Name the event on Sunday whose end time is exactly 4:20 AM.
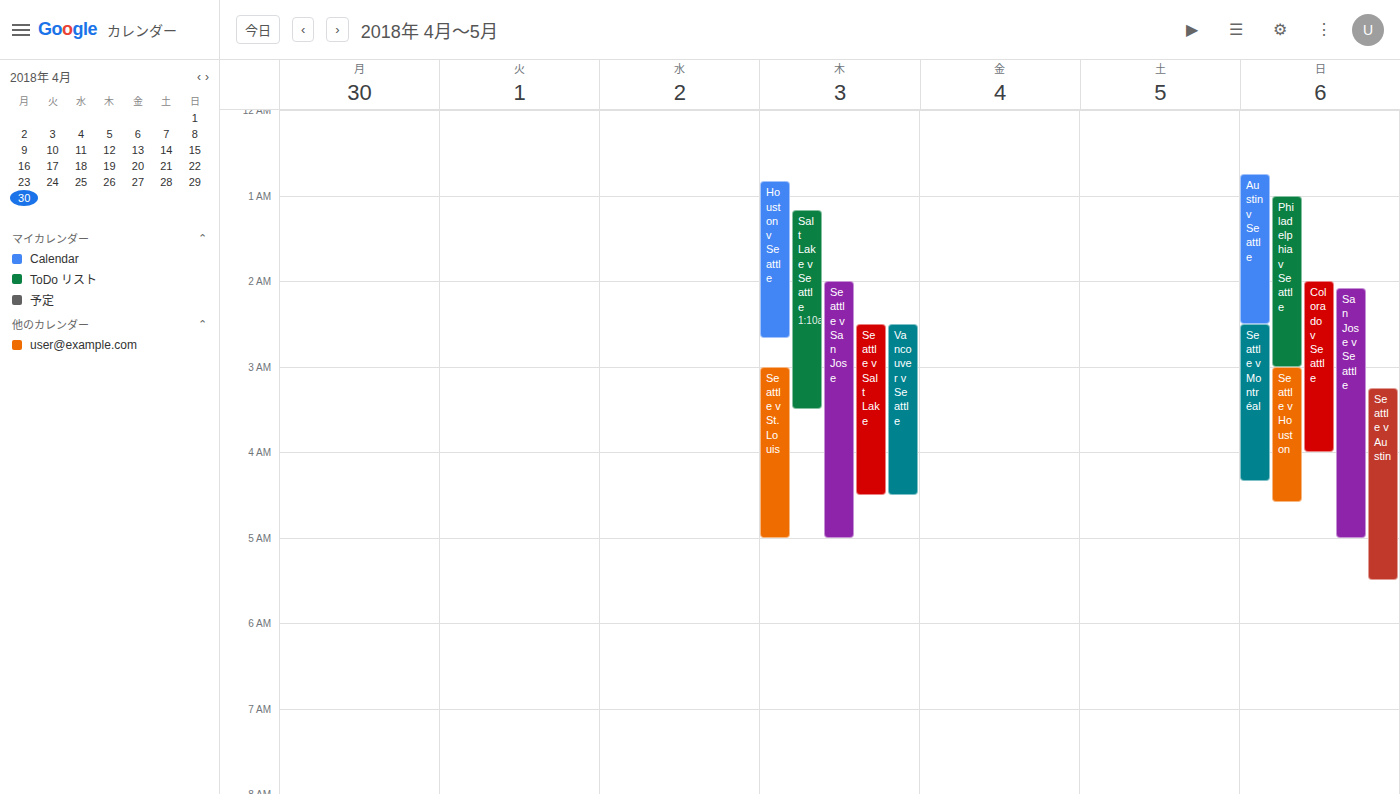
"Seattle v Montréal"